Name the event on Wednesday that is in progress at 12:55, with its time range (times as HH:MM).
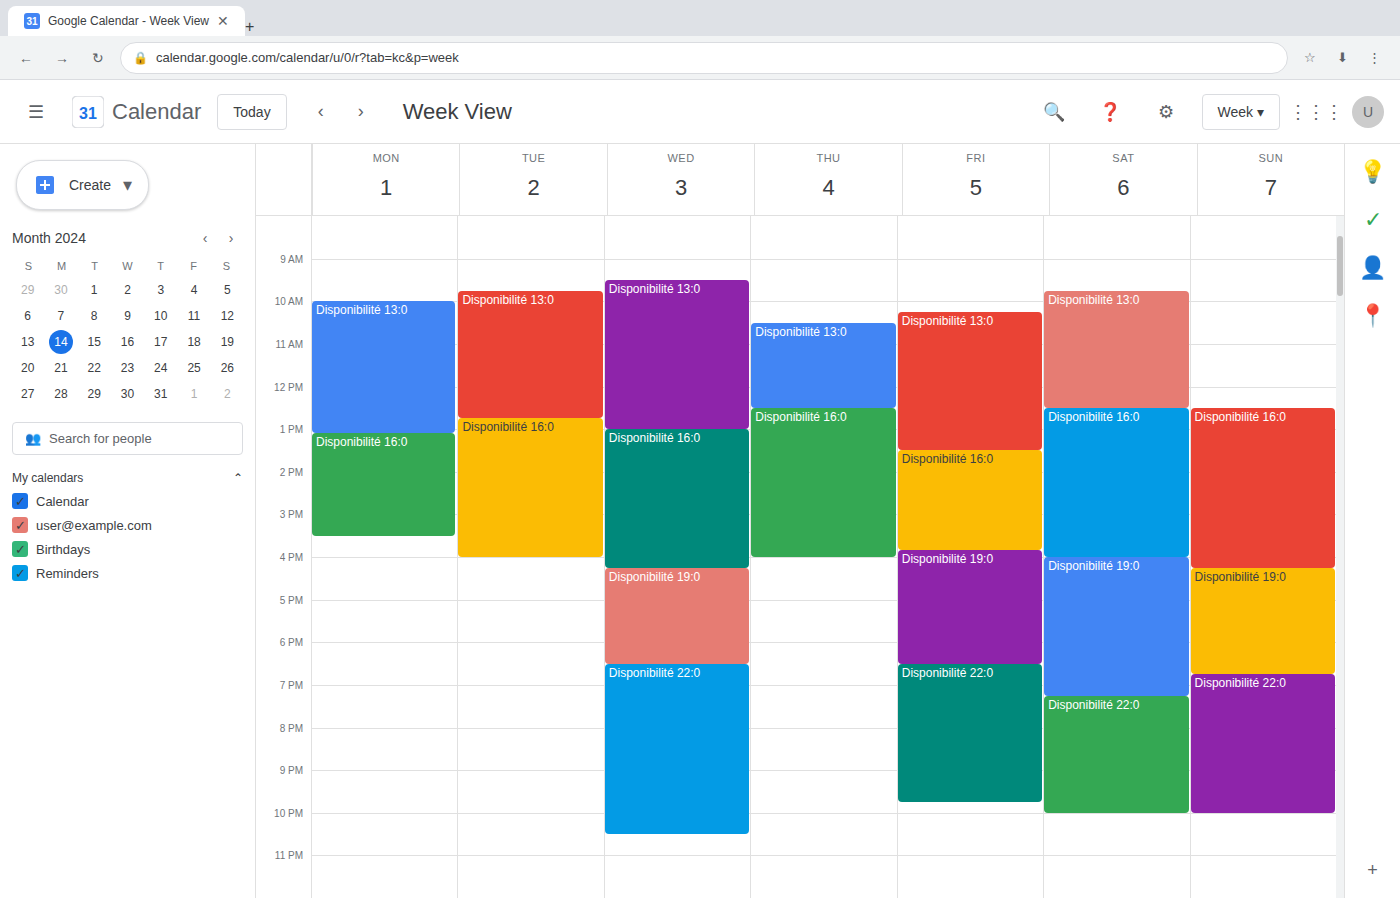
"Disponibilité 13:0", 09:30 to 13:00